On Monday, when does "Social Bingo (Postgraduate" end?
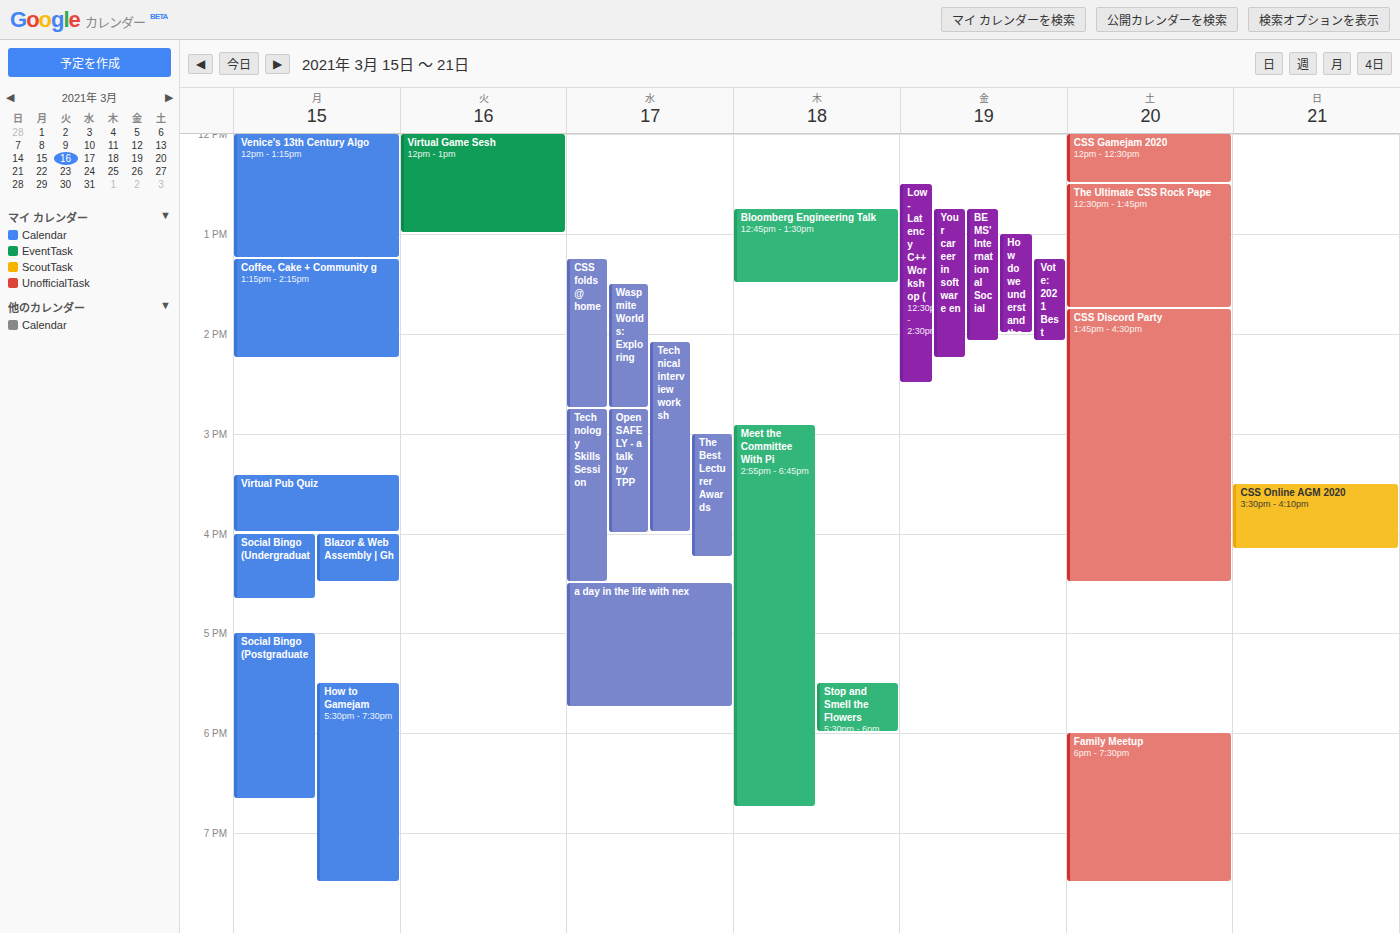
6:40 PM